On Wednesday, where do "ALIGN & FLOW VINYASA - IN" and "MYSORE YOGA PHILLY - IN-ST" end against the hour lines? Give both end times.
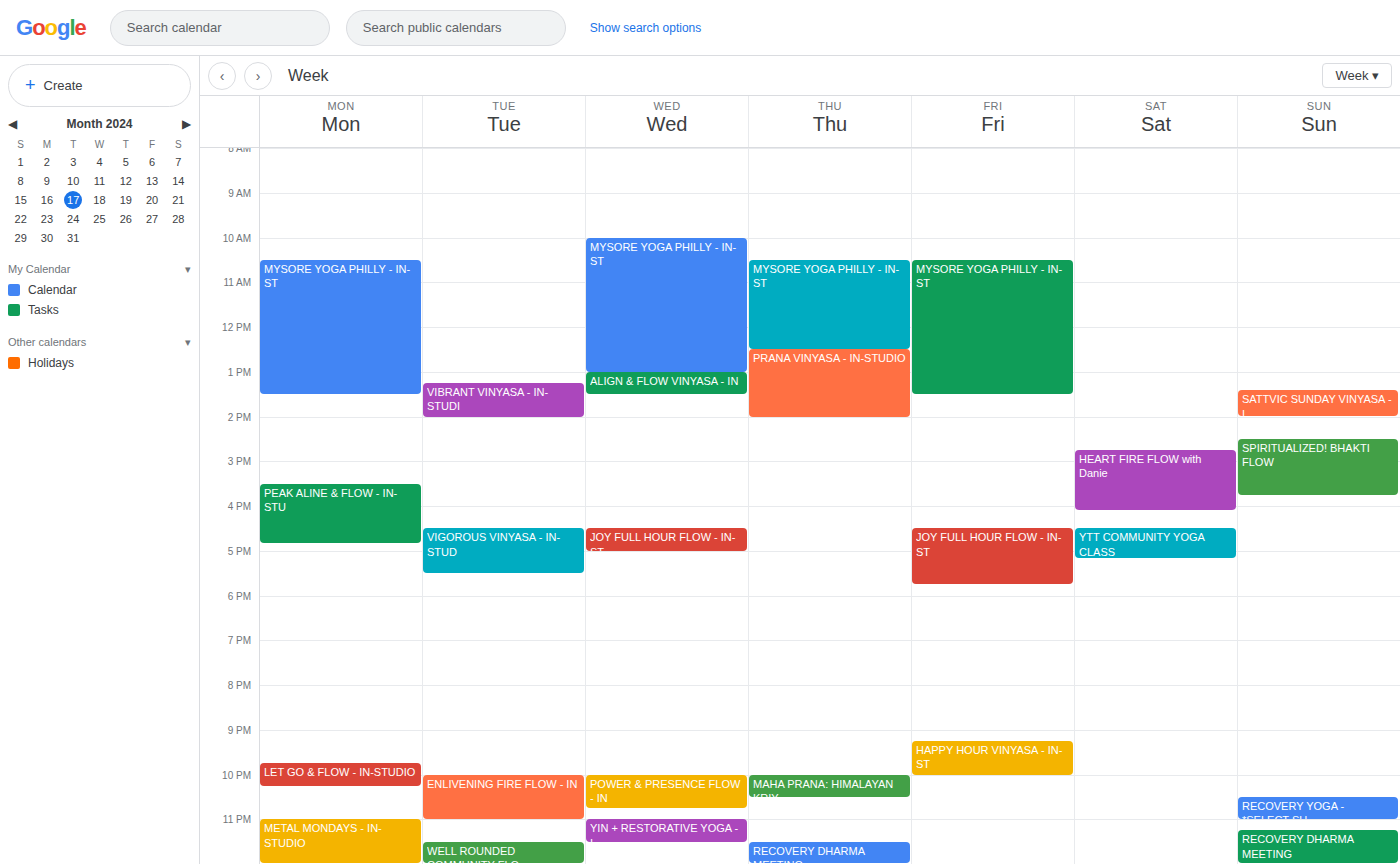
"ALIGN & FLOW VINYASA - IN": 1:30 PM, halfway between the 1 PM and 2 PM lines. "MYSORE YOGA PHILLY - IN-ST": 1:00 PM, exactly on the 1 PM line.